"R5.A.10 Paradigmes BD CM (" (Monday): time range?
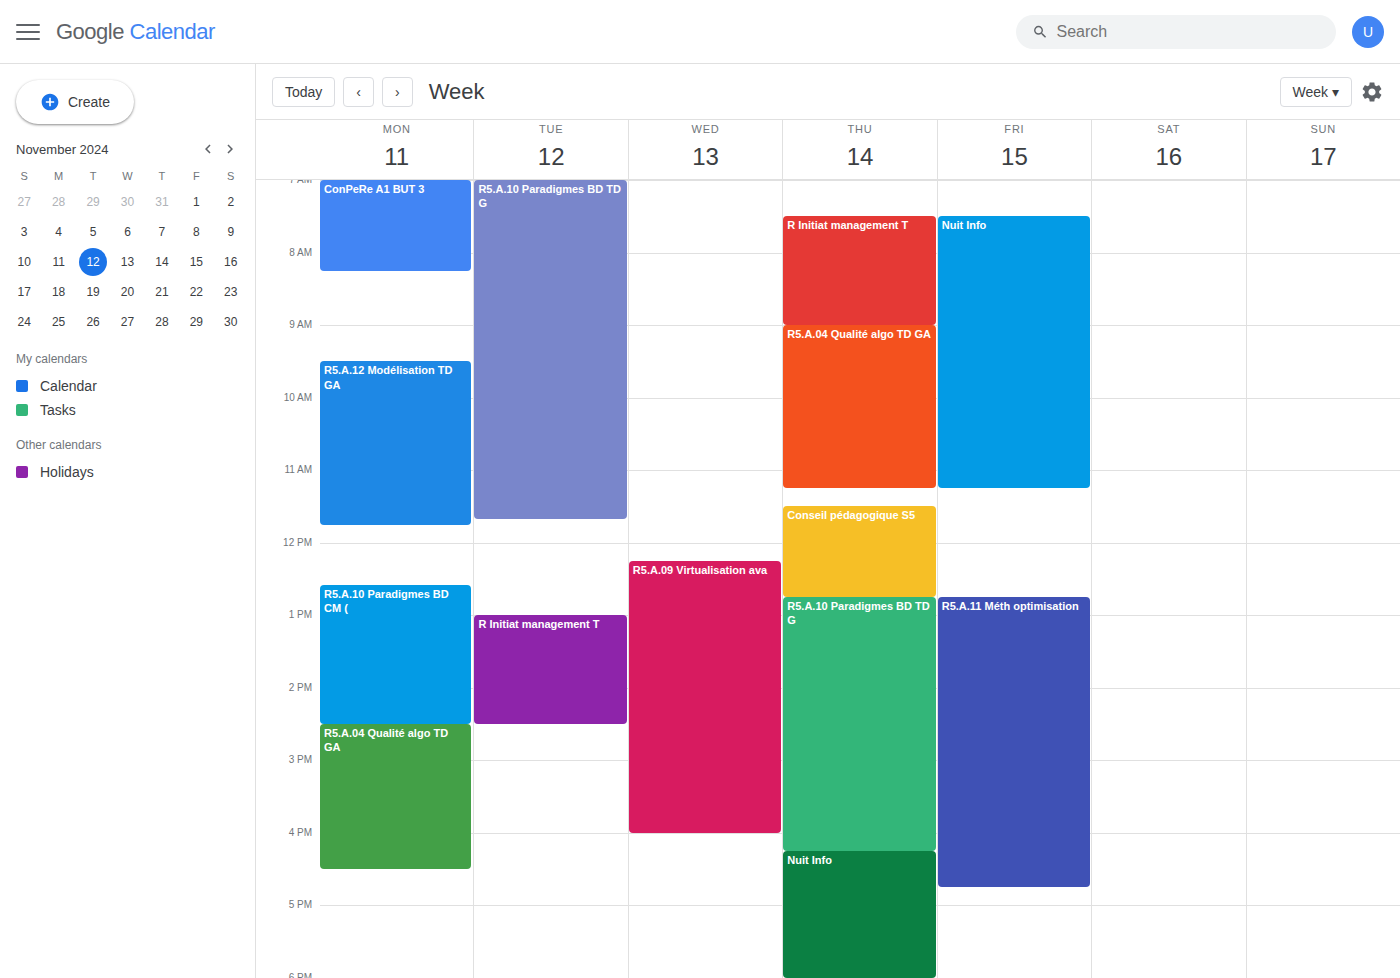
12:35 PM to 2:30 PM